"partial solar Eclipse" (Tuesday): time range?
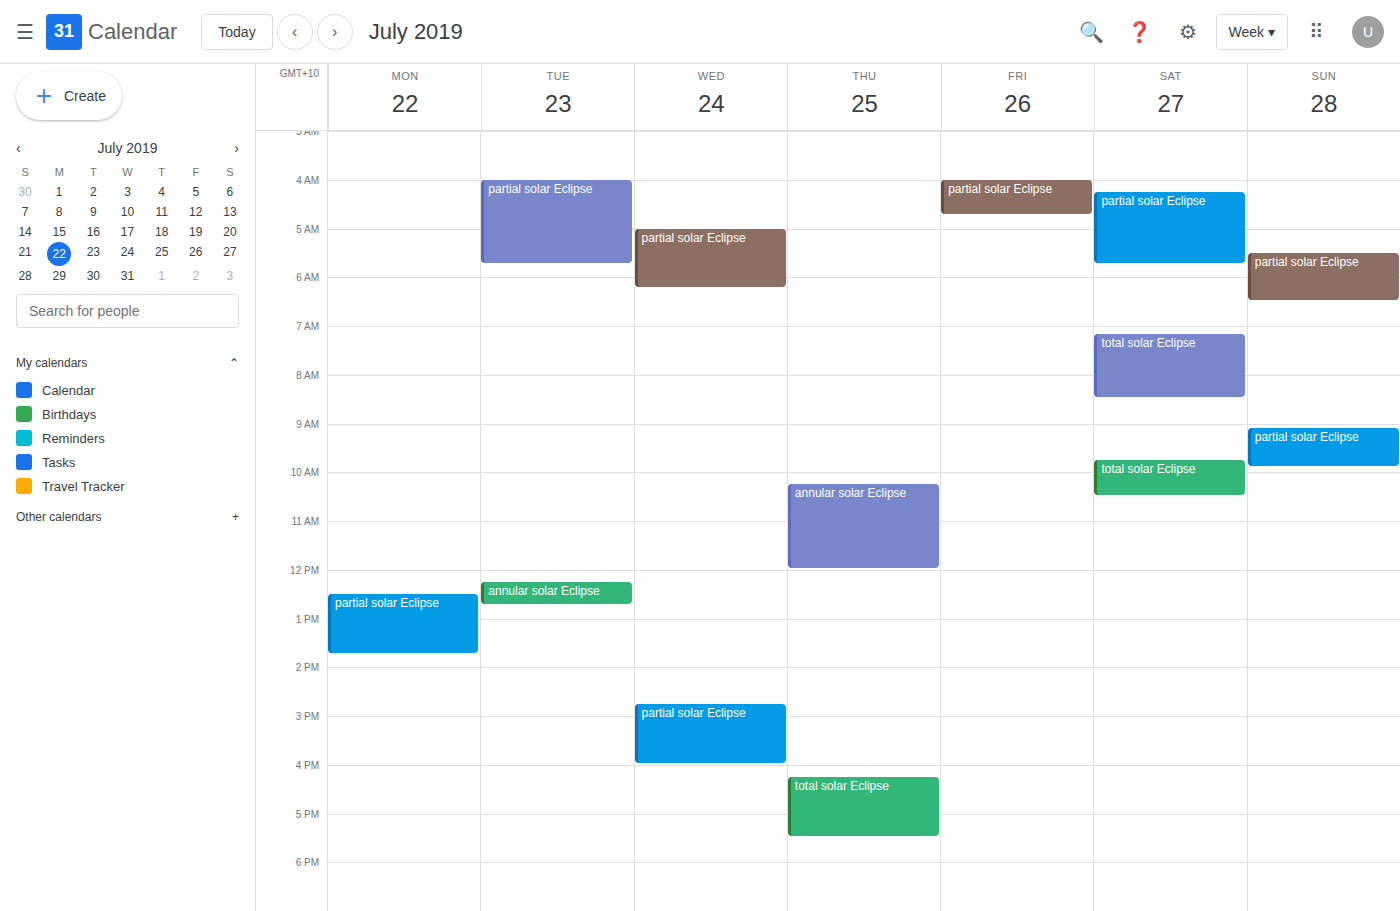
4:00 AM to 5:45 AM